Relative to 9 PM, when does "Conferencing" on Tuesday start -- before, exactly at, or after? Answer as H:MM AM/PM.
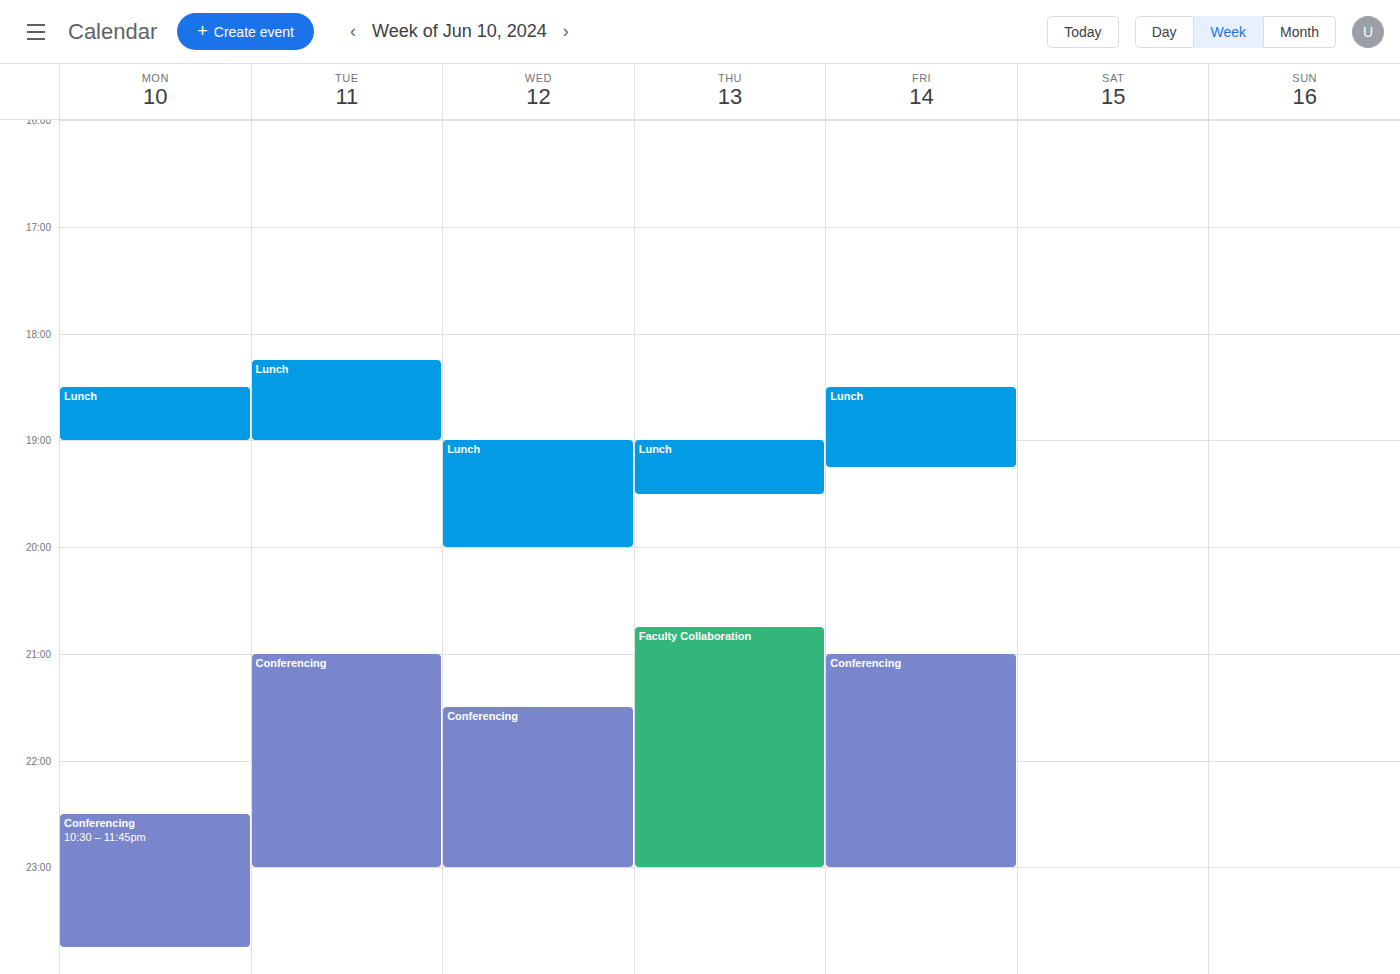
9:00 PM -- exactly at 9 PM, on the 9 PM line.